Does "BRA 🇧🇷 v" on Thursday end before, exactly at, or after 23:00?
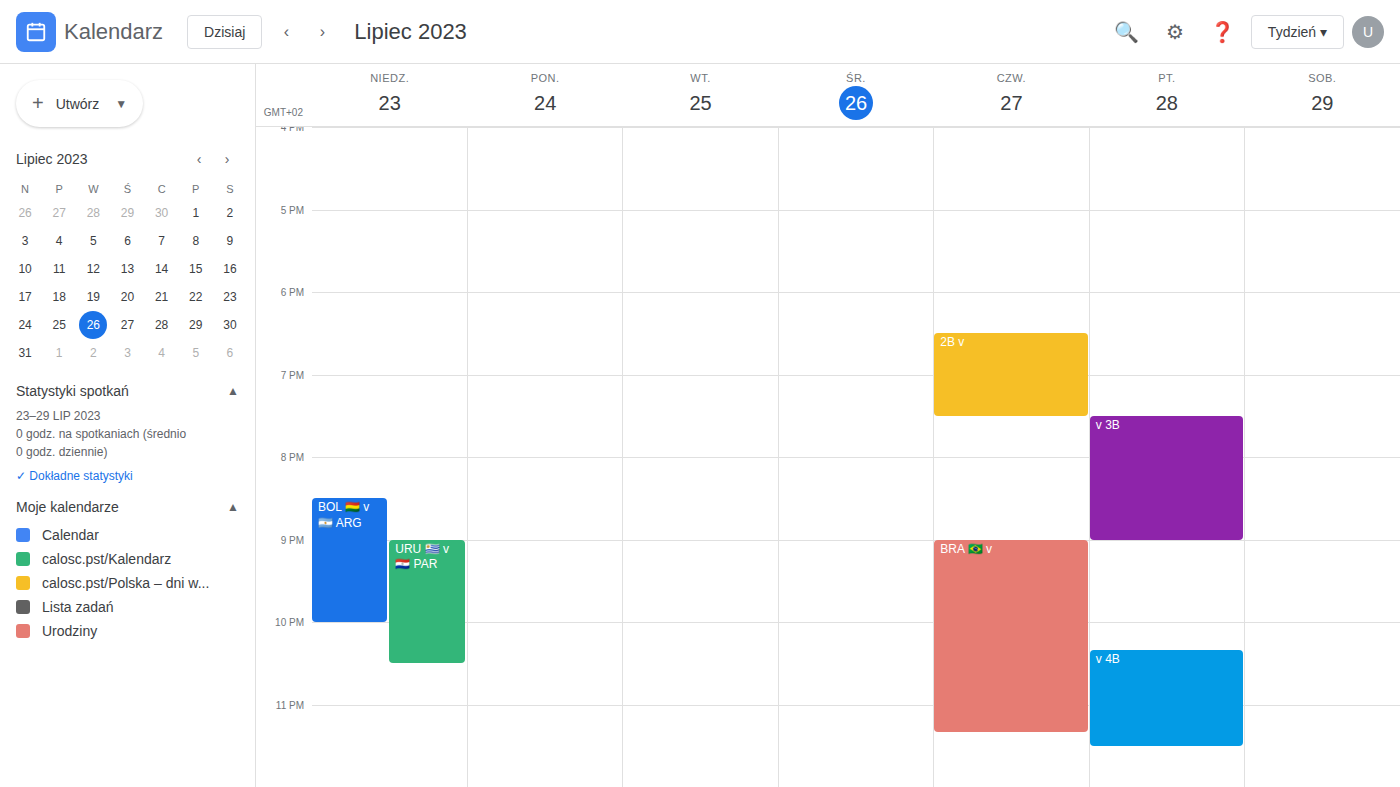
23:20 -- after 23:00, 20 minutes below the 23:00 line.